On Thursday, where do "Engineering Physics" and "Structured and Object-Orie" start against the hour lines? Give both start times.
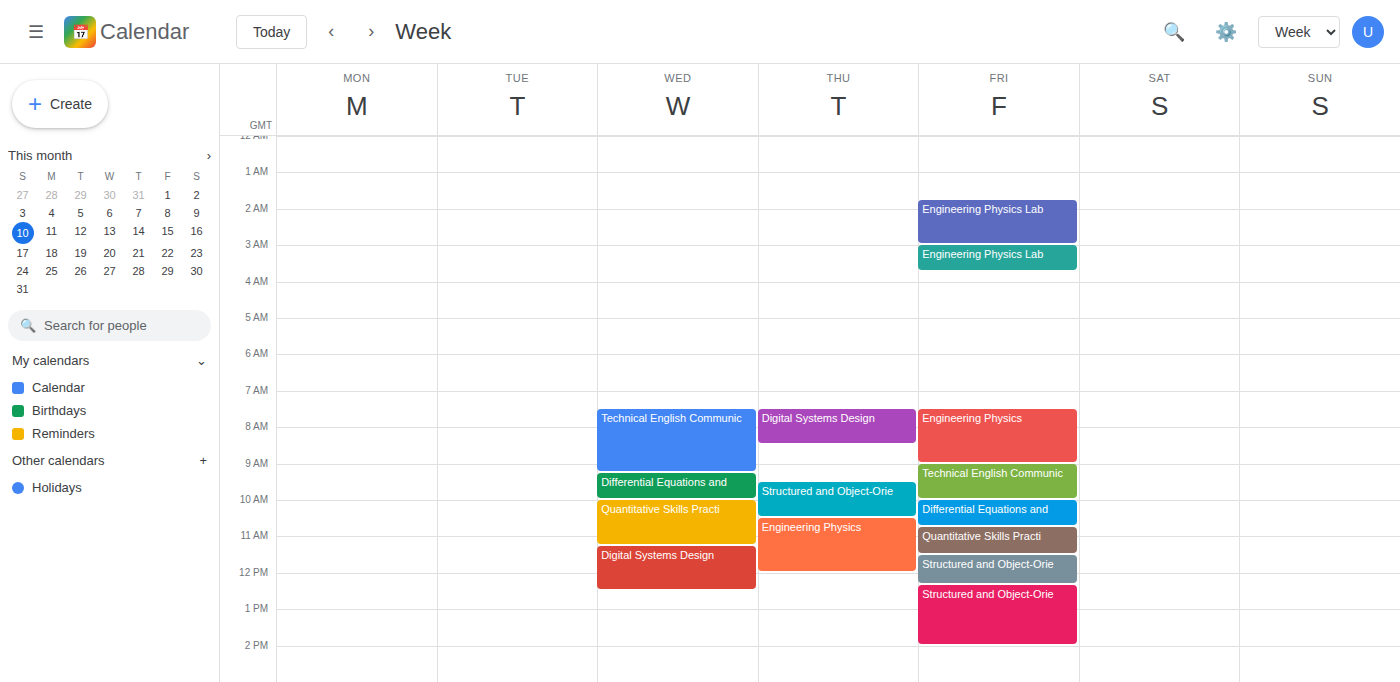
"Engineering Physics": 10:30 AM, halfway between the 10 AM and 11 AM lines. "Structured and Object-Orie": 9:30 AM, halfway between the 9 AM and 10 AM lines.